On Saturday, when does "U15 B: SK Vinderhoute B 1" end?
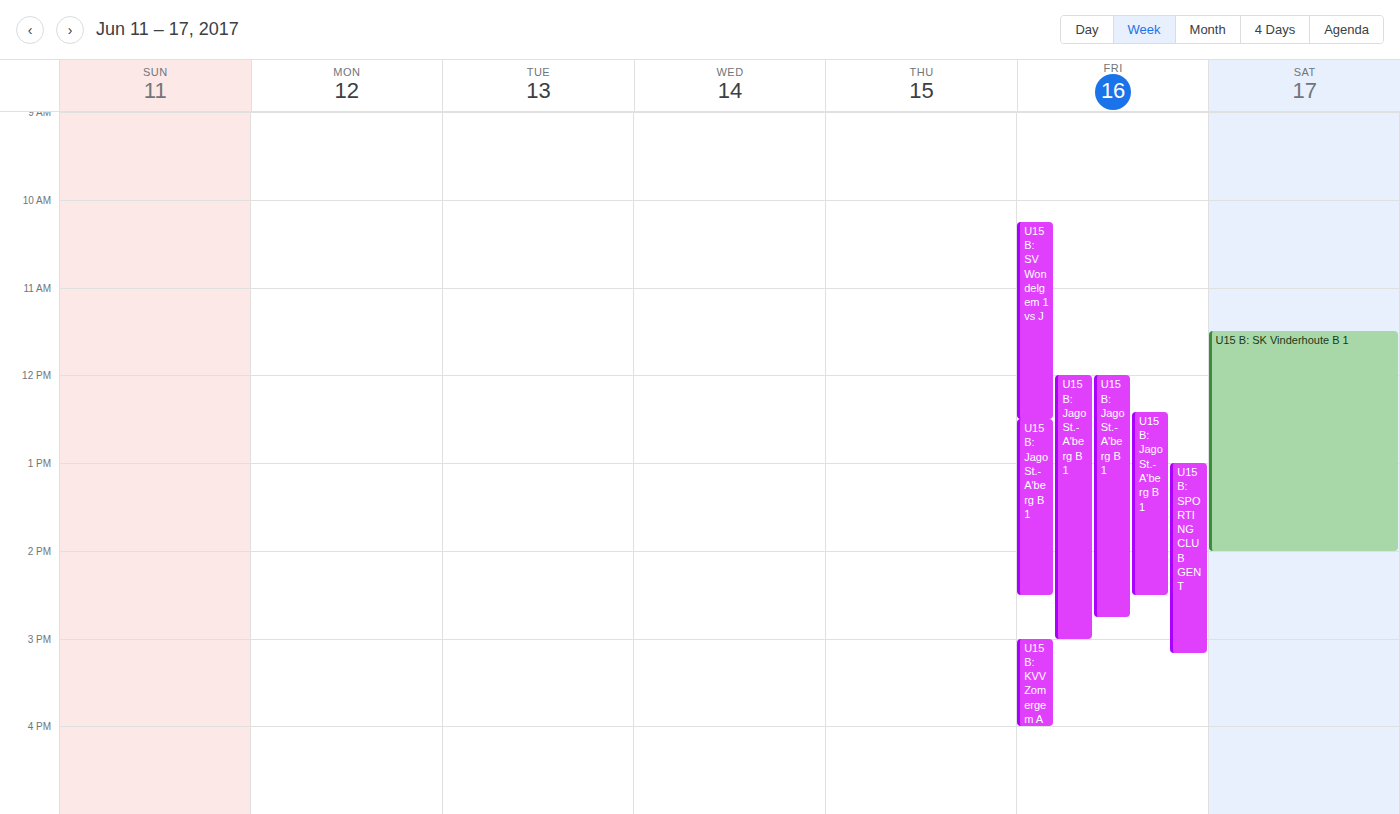
2:00 PM